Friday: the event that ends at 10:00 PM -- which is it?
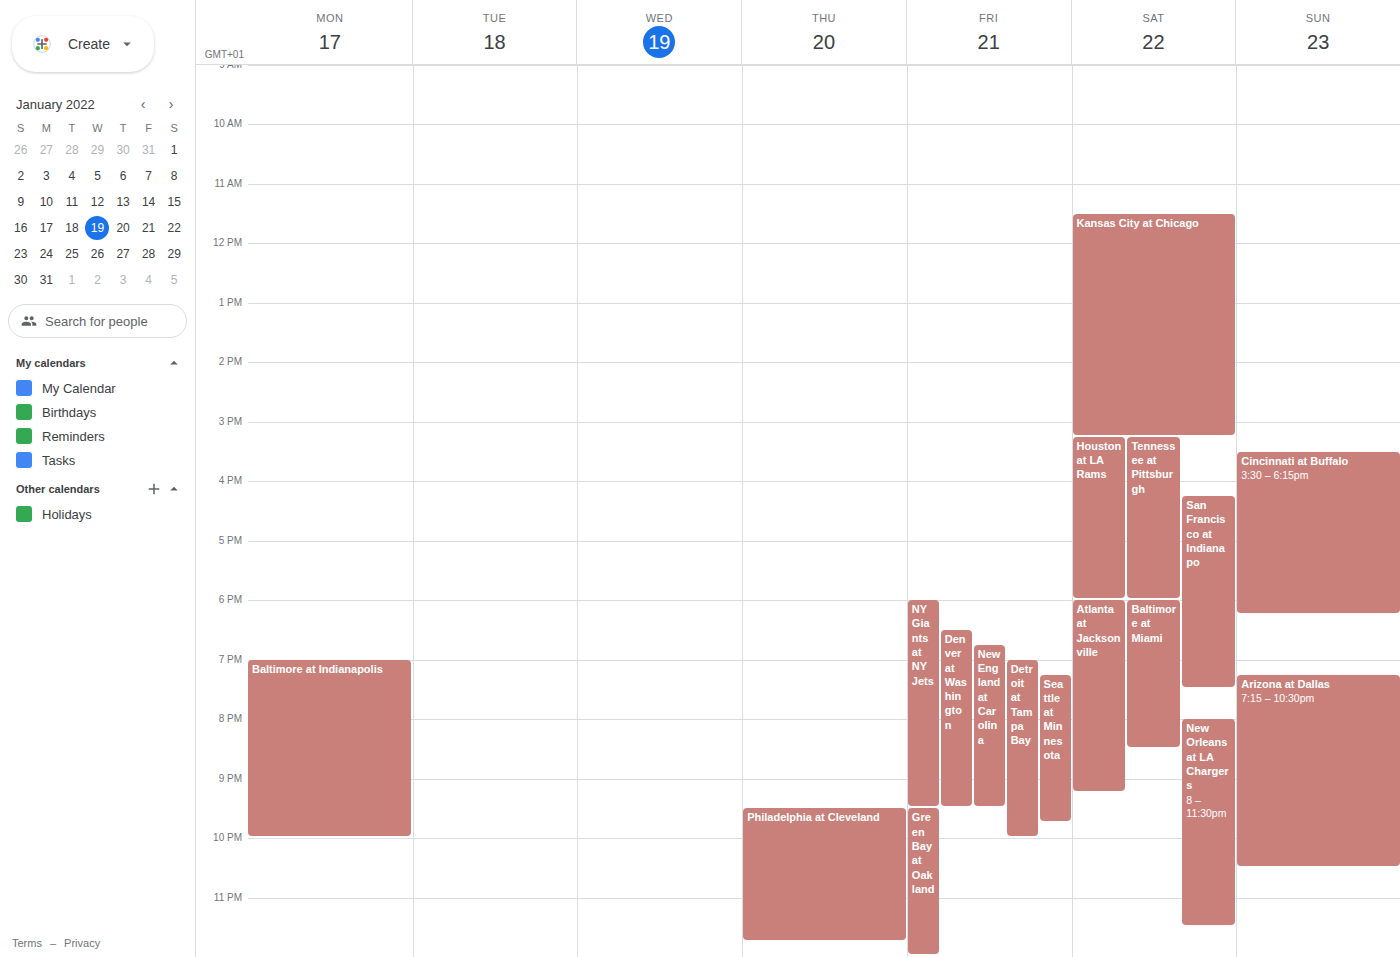
"Detroit at Tampa Bay"